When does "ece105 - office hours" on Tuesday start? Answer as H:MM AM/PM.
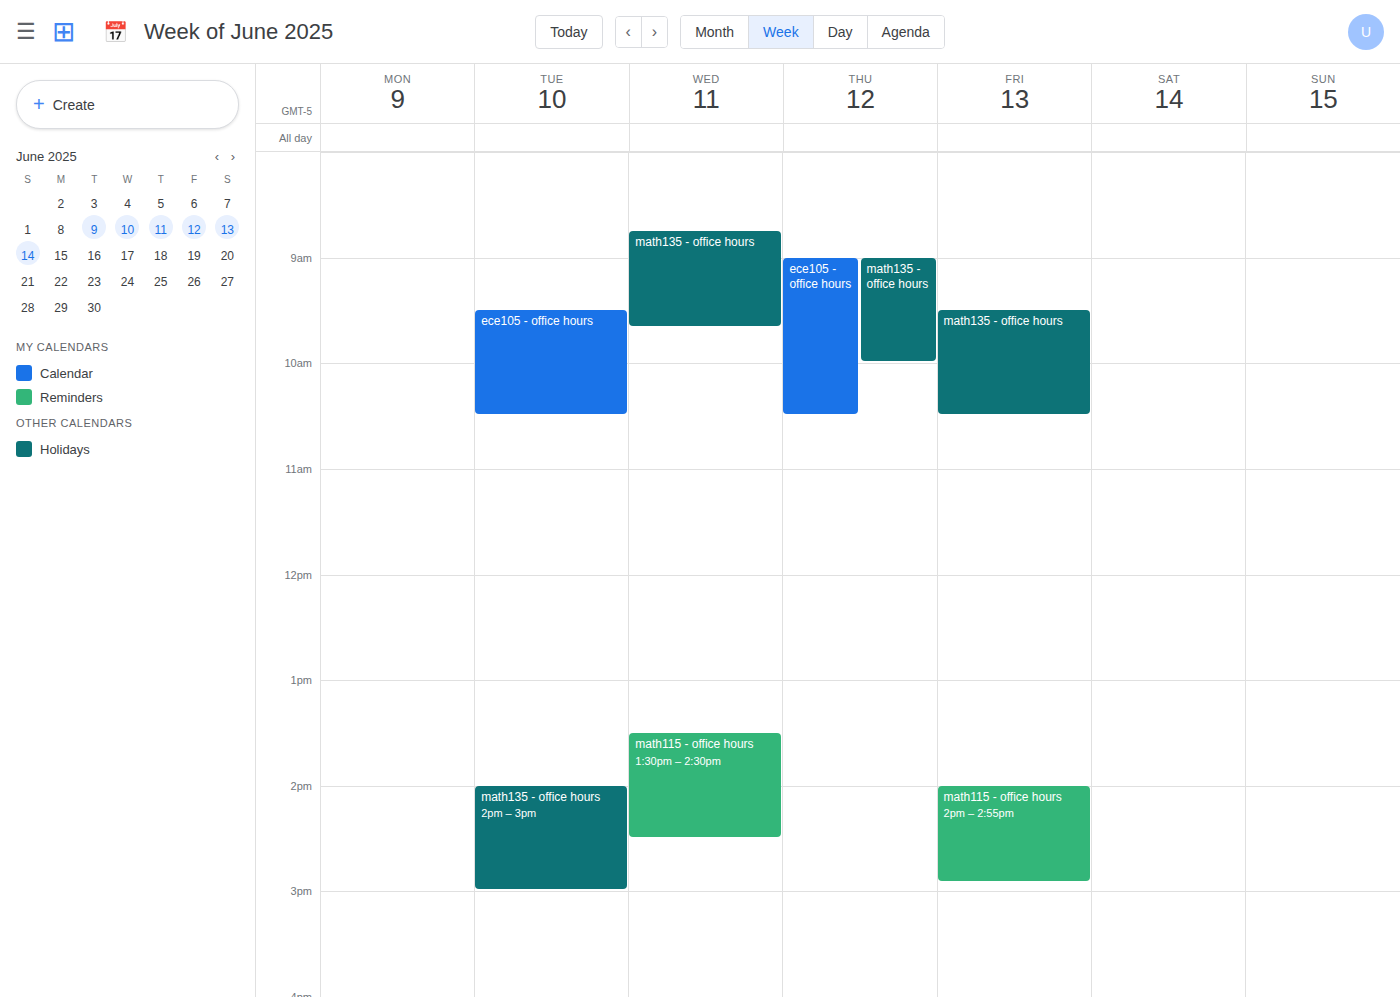
9:30 AM